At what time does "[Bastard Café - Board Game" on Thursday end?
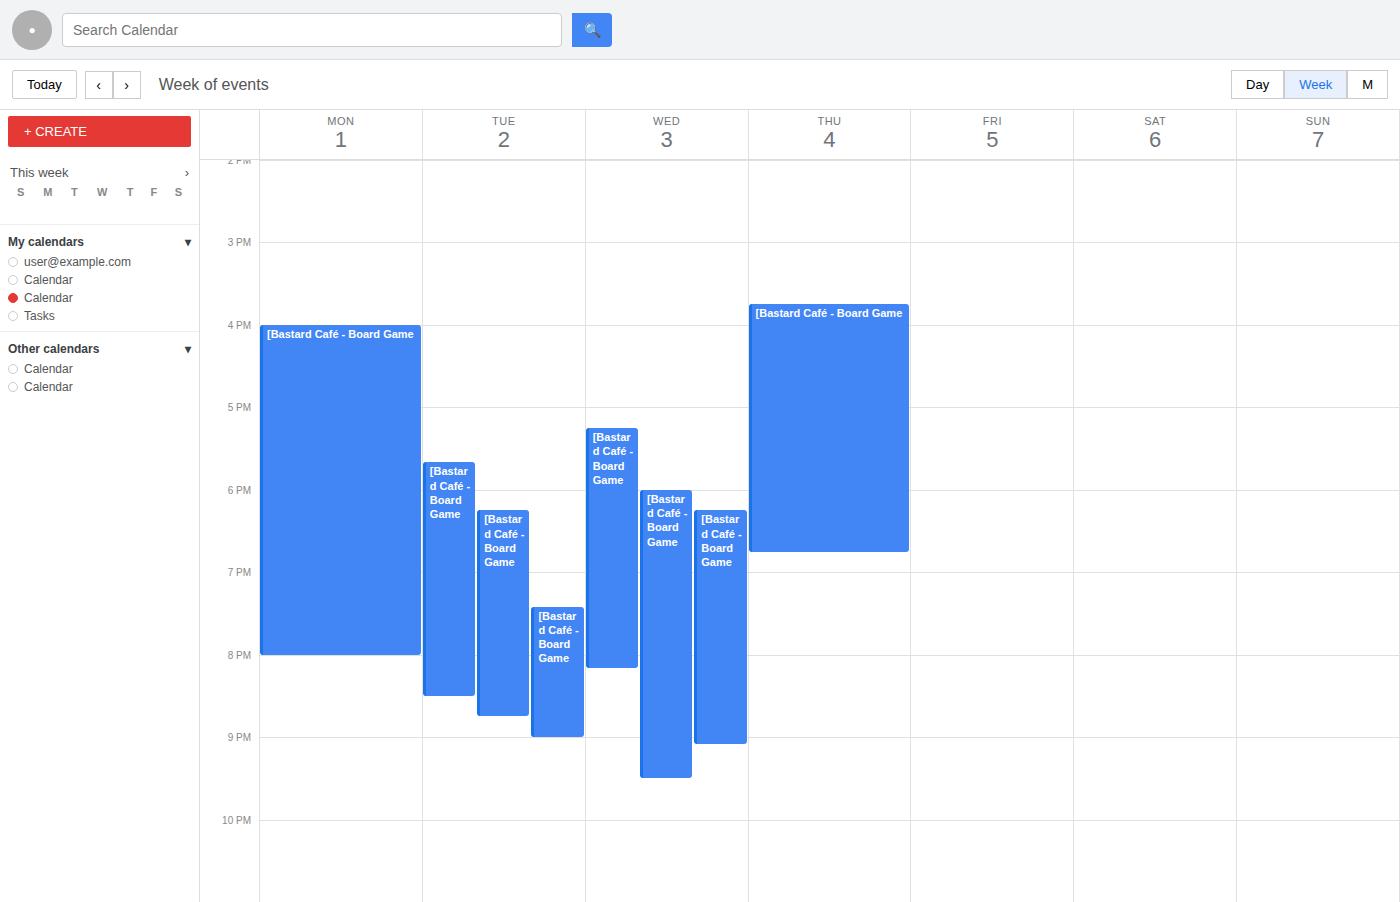
6:45 PM